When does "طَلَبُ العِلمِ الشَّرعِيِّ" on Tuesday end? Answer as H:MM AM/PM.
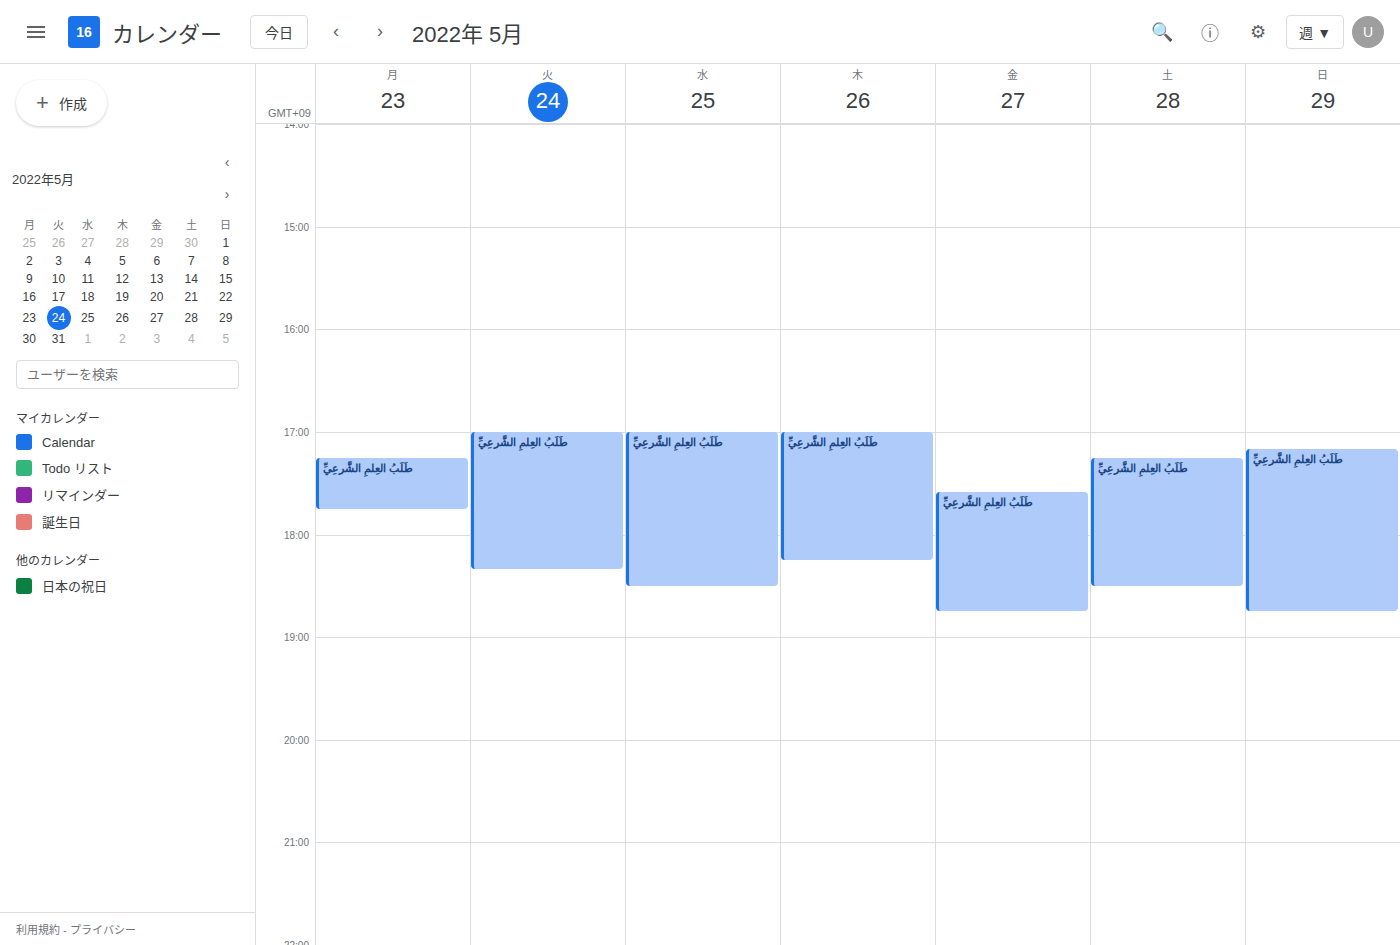
6:20 PM